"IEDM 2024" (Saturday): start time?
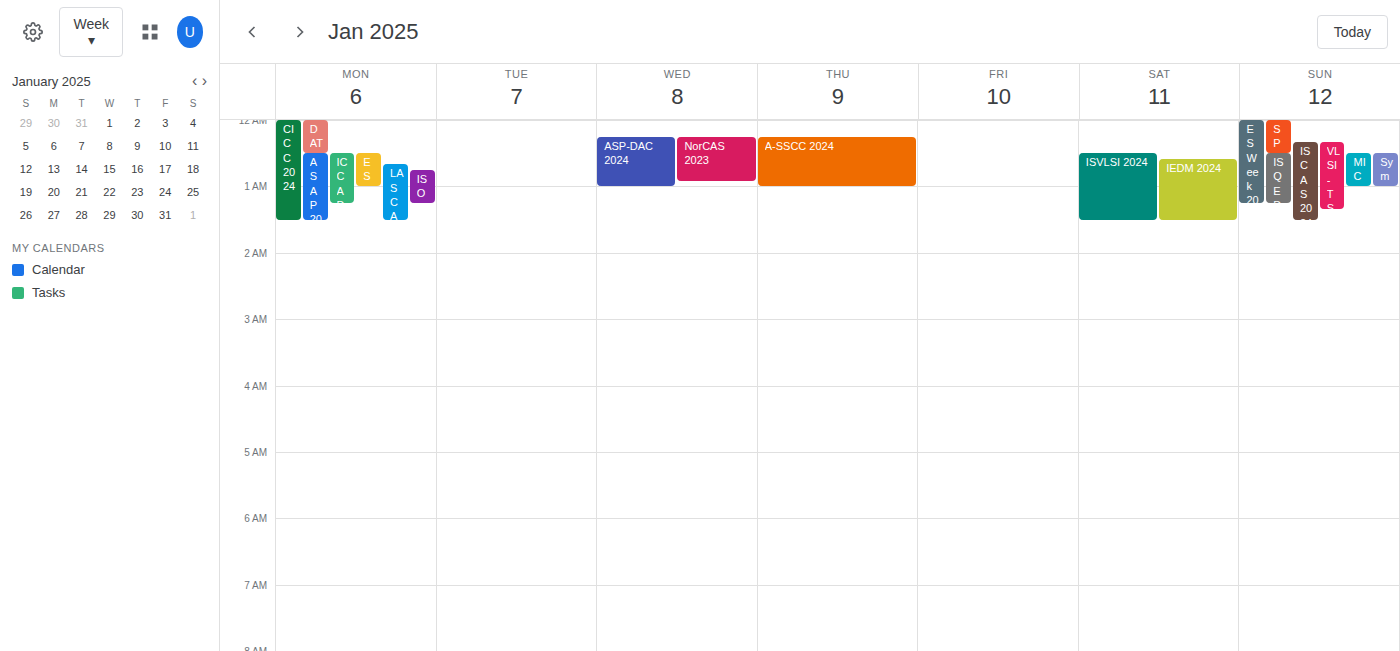
00:35